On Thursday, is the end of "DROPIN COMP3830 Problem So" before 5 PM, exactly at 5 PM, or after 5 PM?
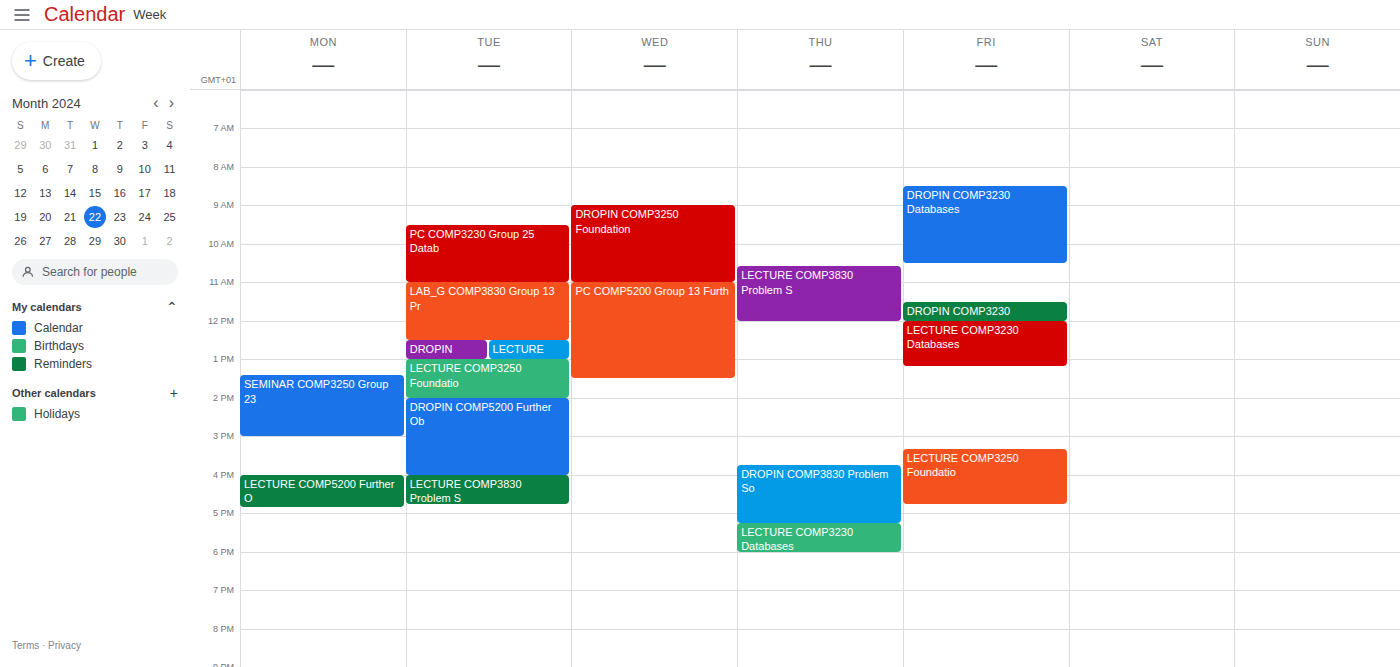
5:15 PM -- after 5 PM, 15 minutes below the 5 PM line.